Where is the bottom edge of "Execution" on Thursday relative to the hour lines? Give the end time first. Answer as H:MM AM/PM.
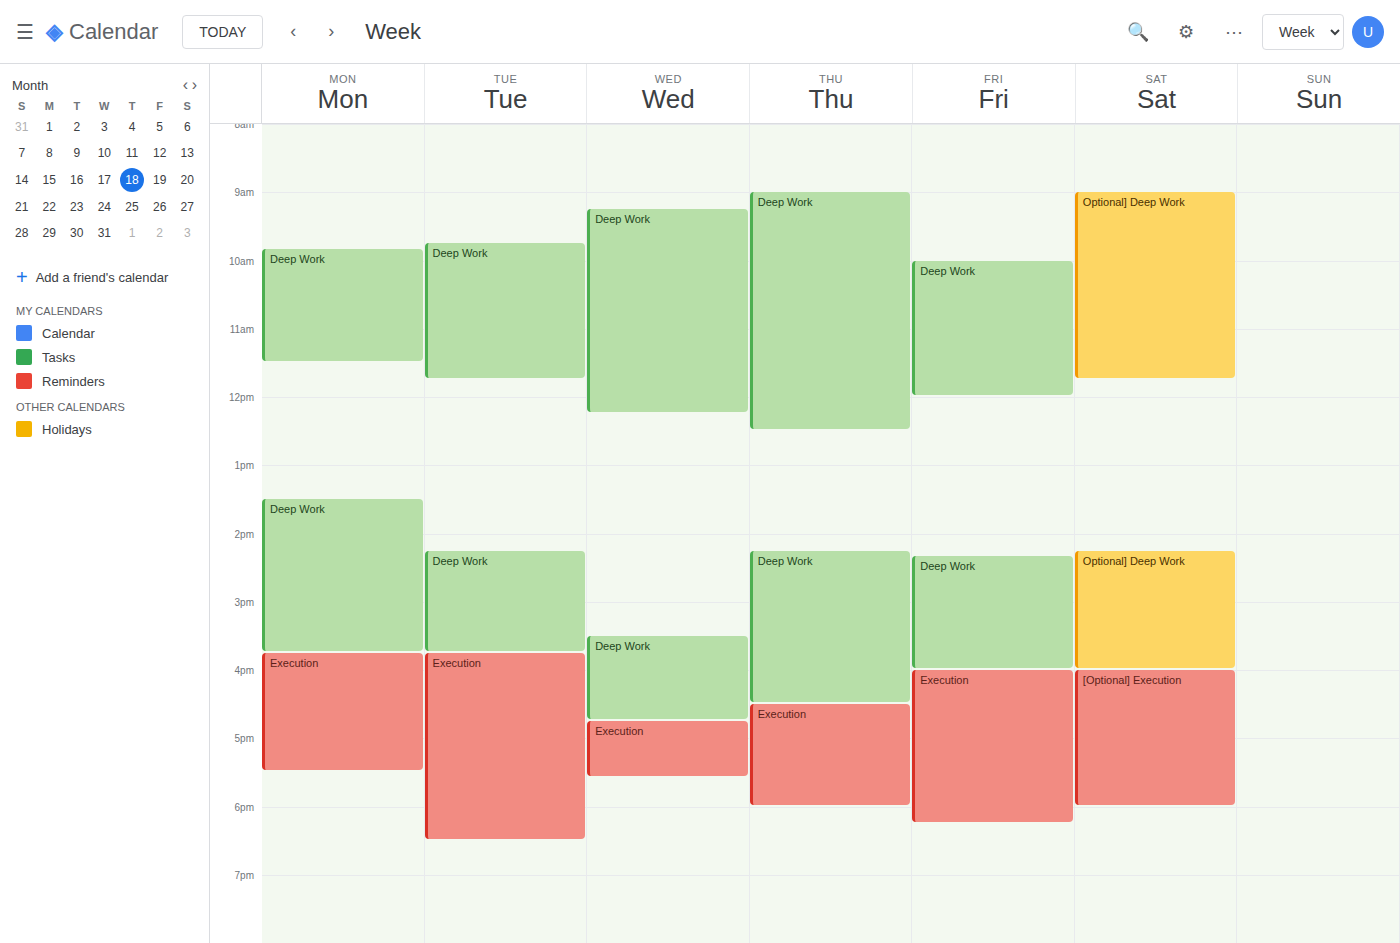
6:00 PM -- exactly on the 6 PM line.